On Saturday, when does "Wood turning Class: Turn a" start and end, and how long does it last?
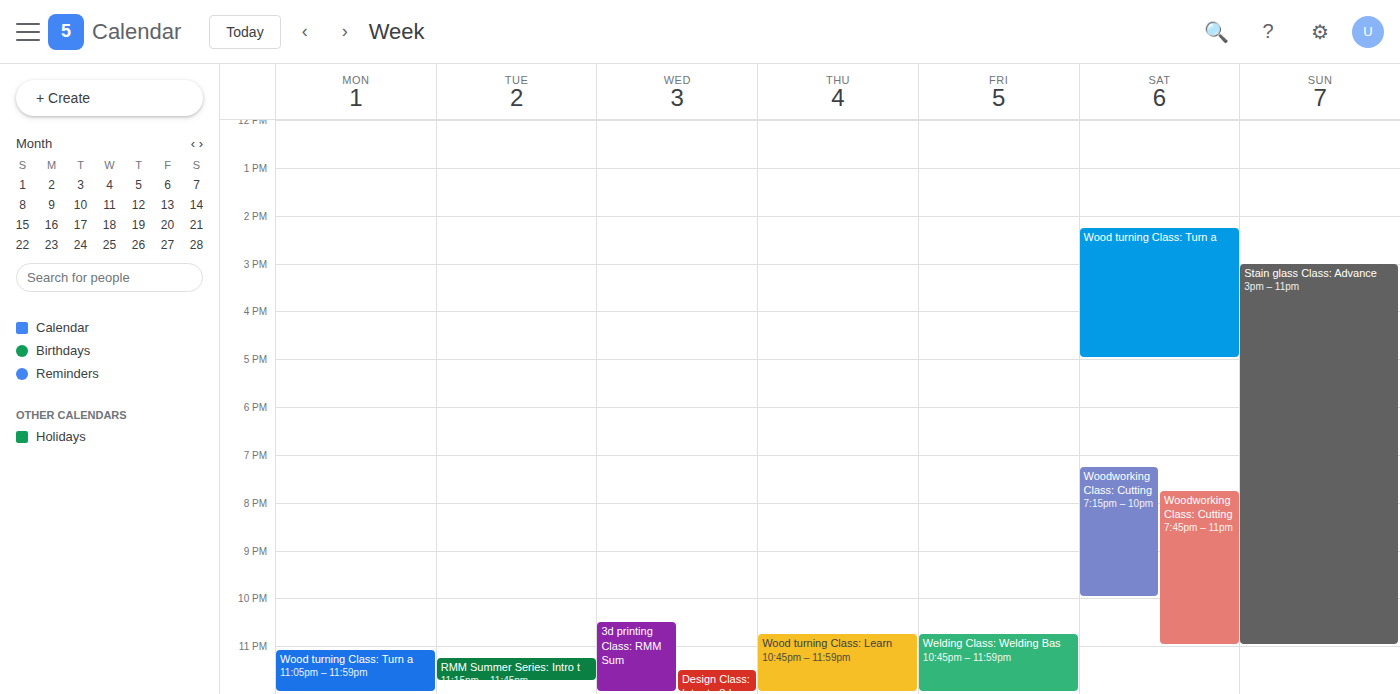
14:15 to 17:00, 2 hours 45 minutes